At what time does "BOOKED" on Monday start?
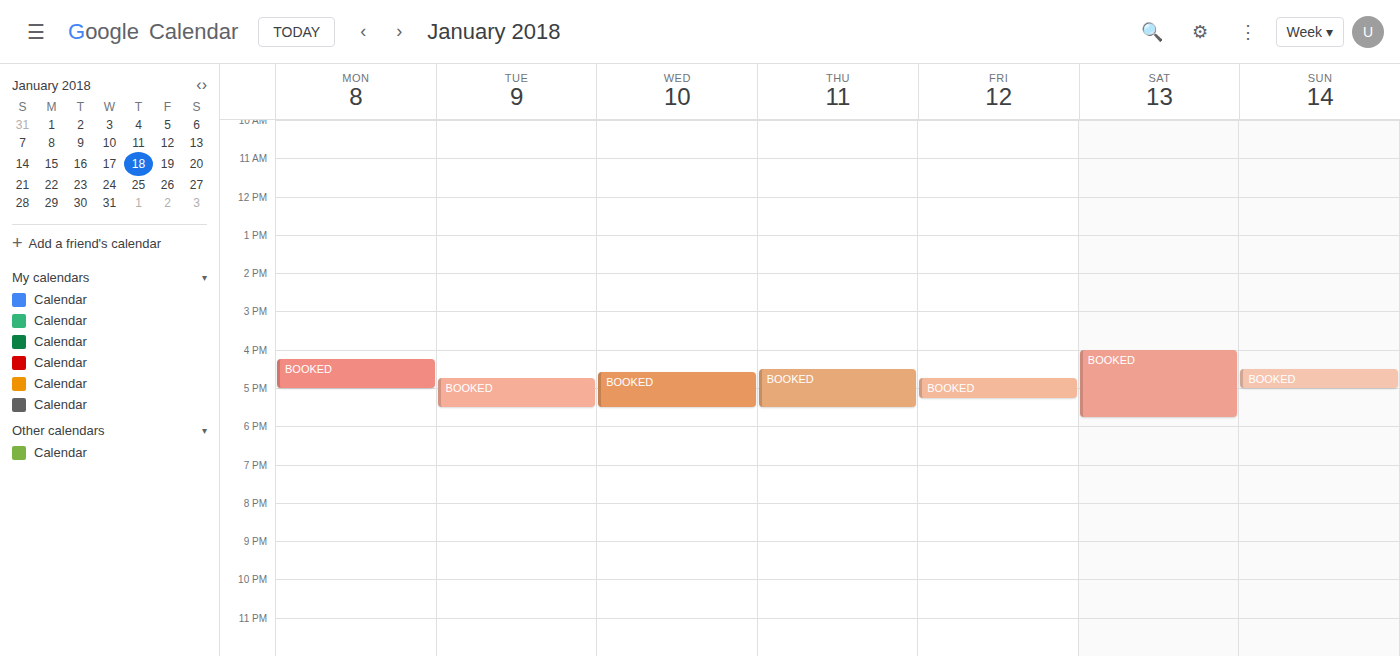
16:15